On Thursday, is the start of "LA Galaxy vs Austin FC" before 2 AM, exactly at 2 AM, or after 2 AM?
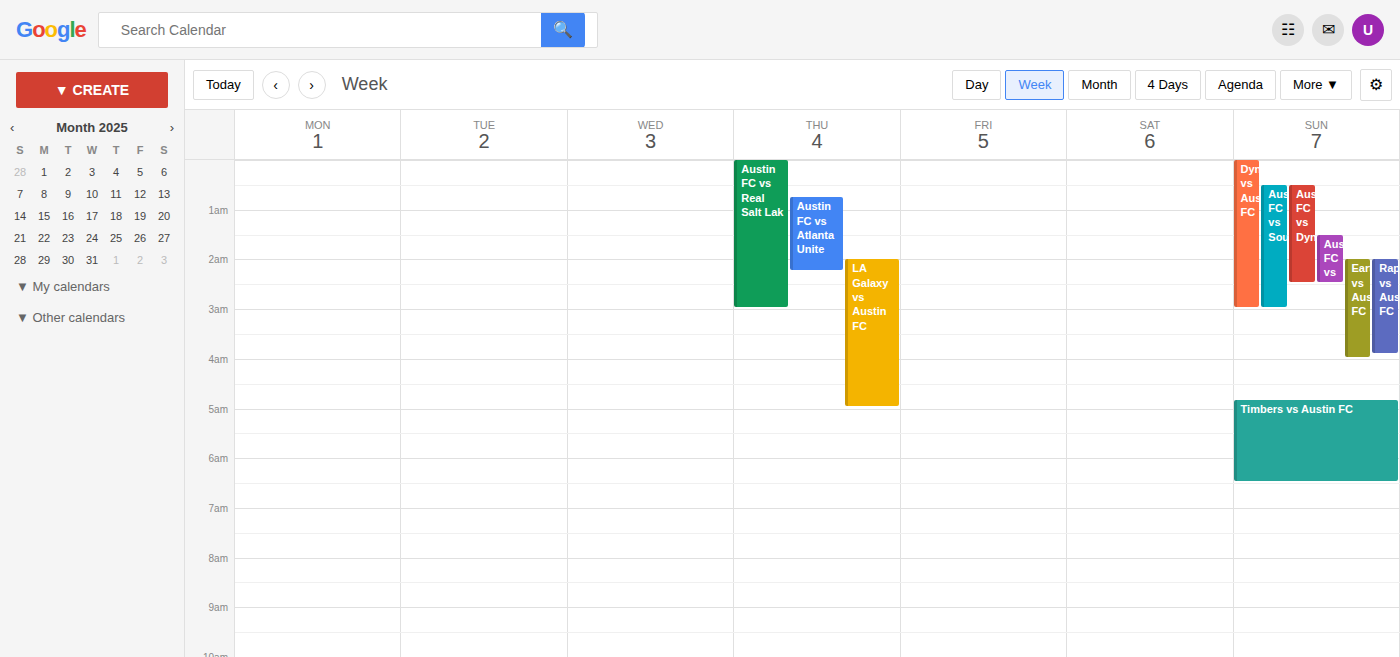
2:00 AM -- exactly at 2 AM, on the 2 AM line.